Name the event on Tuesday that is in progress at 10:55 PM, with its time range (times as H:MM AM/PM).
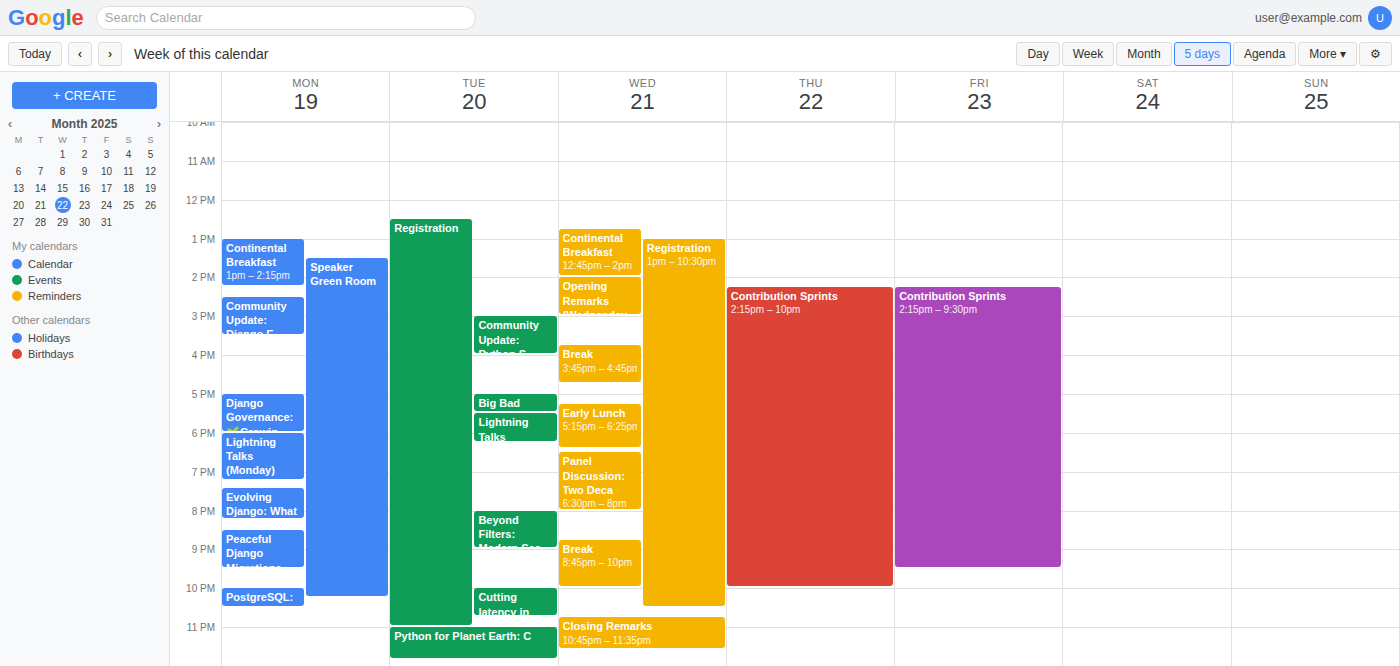
"Registration", 12:30 PM to 11:00 PM